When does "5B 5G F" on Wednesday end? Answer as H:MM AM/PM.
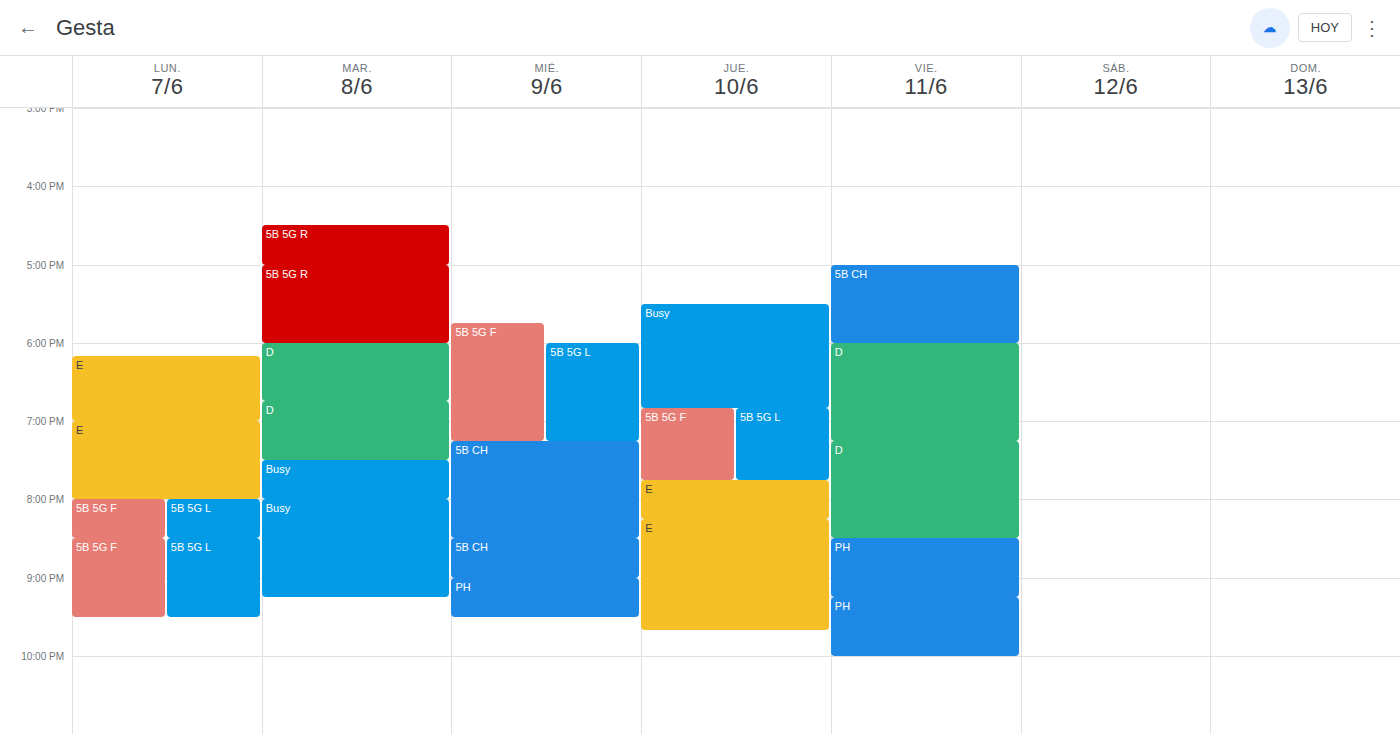
7:15 PM